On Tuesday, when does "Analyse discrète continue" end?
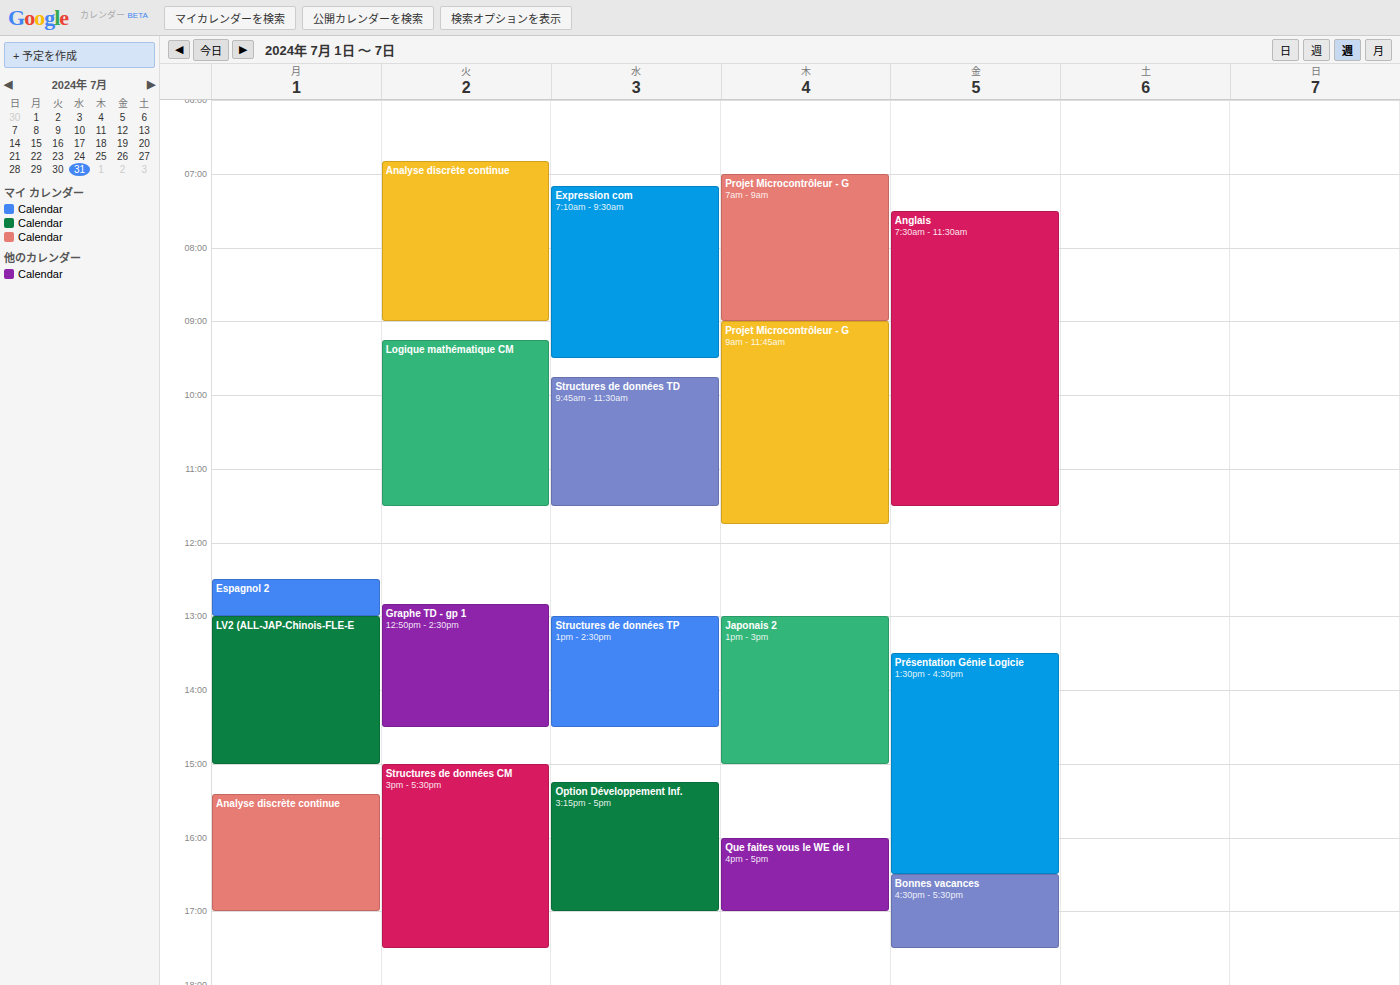
9:00 AM